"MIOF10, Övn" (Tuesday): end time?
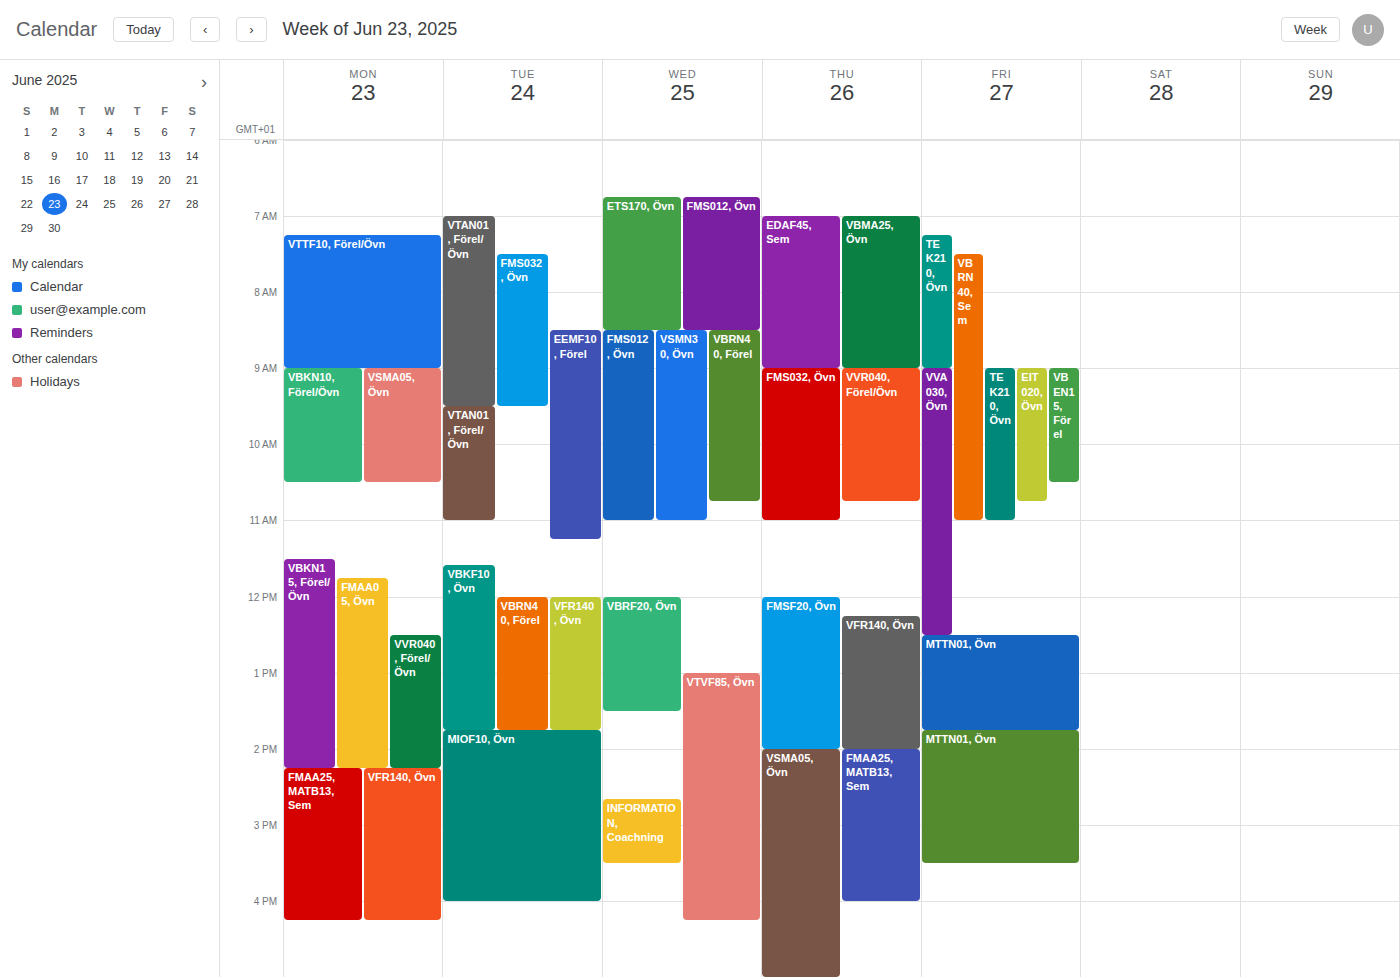
4:00 PM